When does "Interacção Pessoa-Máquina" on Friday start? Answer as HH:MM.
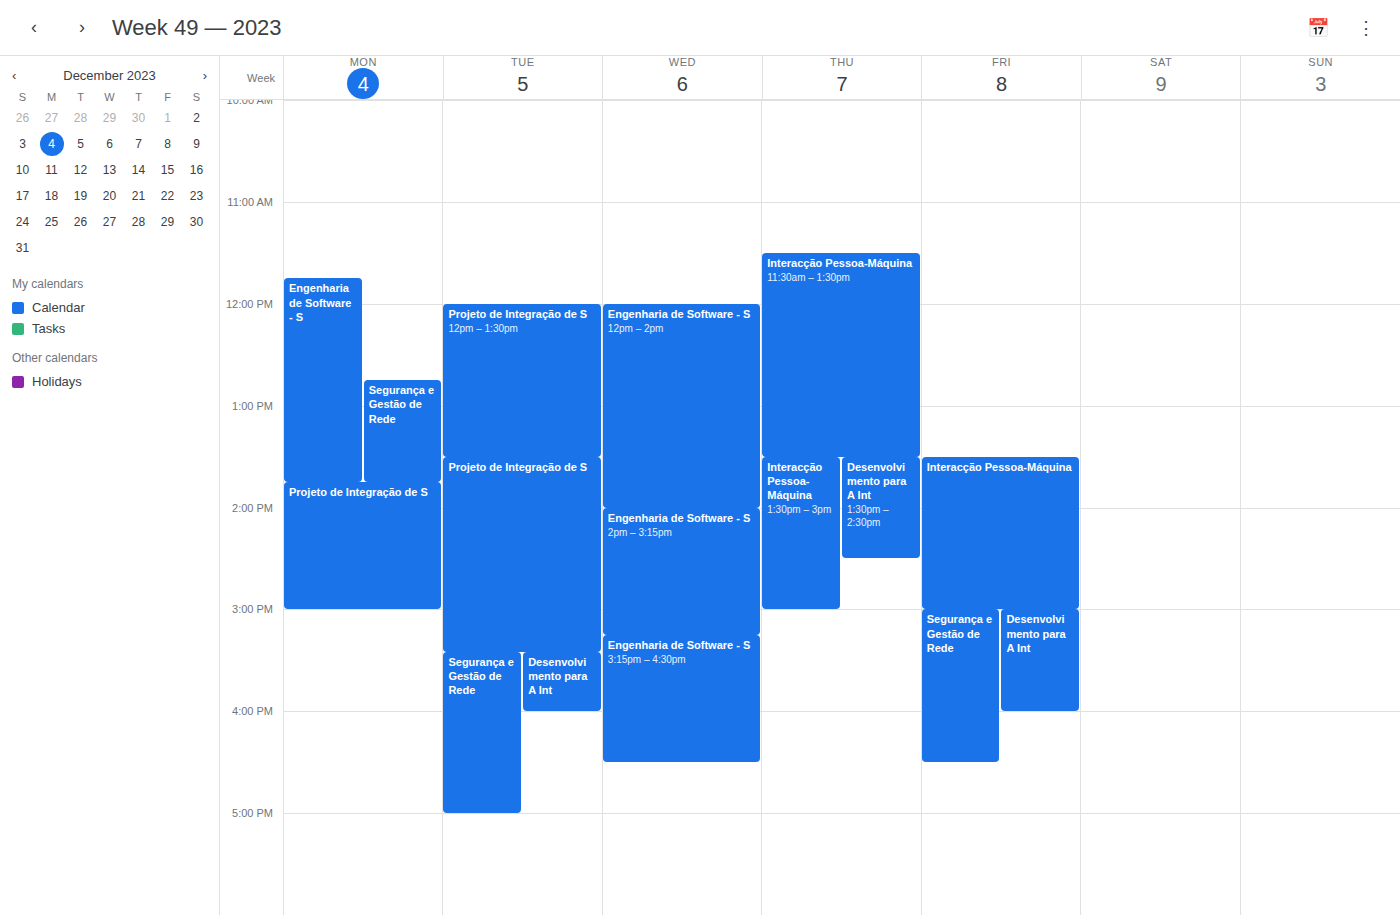
13:30